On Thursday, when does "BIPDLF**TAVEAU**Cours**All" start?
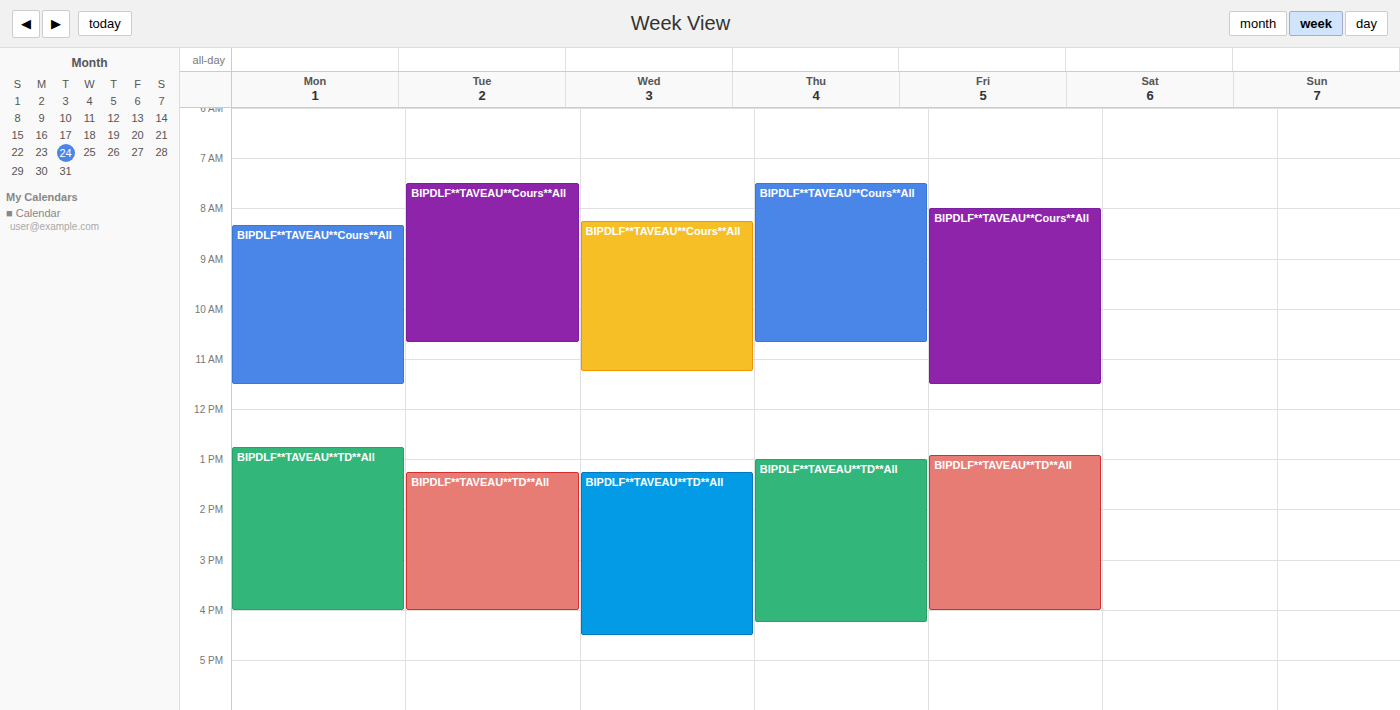
7:30 AM